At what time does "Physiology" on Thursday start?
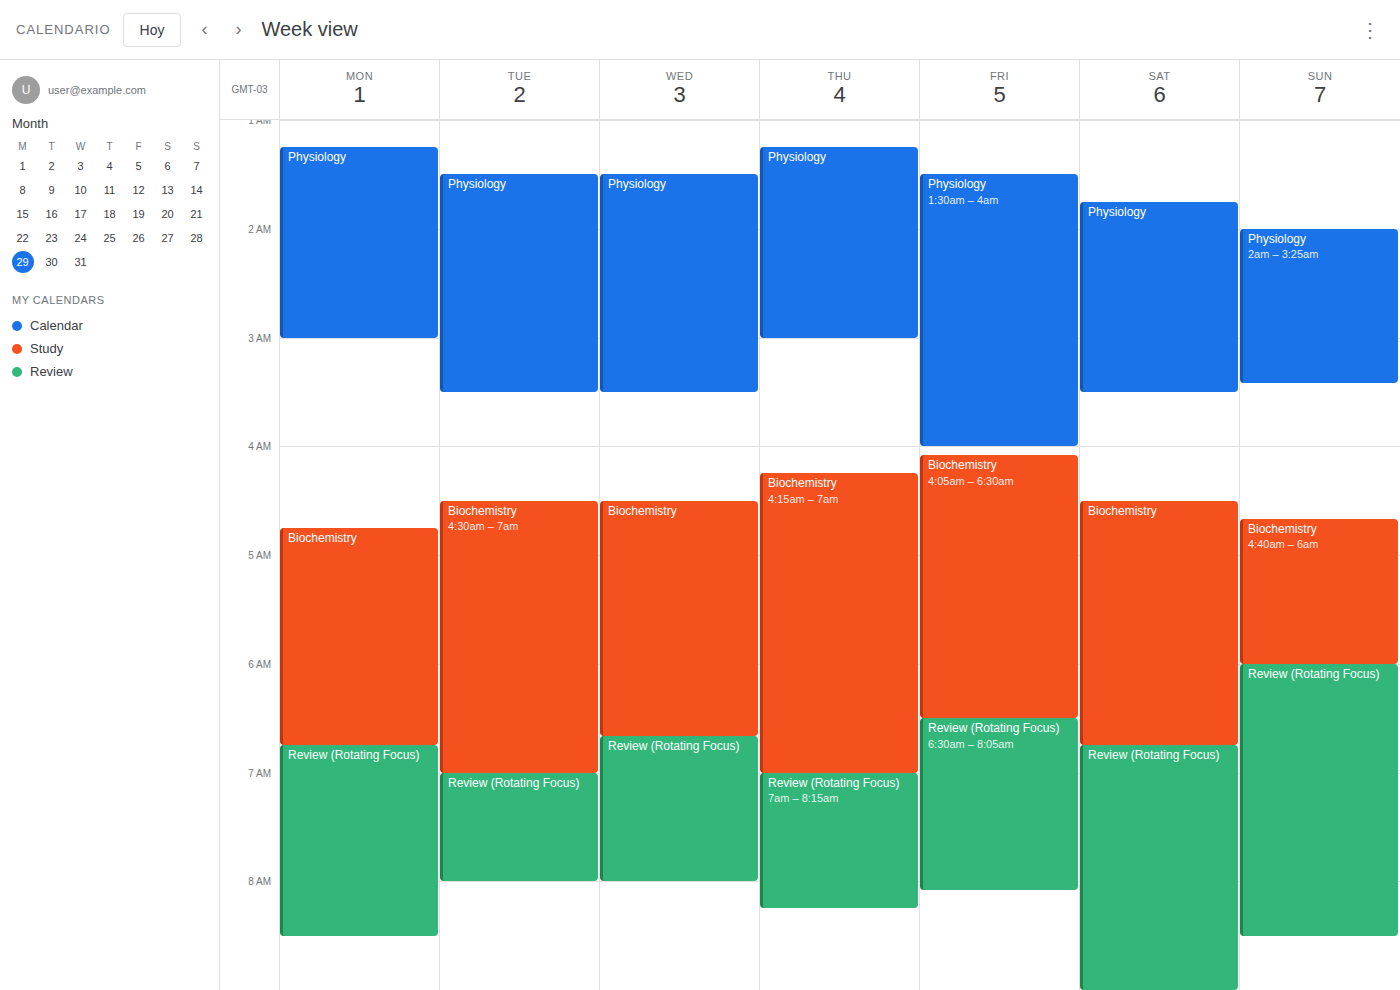
1:15 AM